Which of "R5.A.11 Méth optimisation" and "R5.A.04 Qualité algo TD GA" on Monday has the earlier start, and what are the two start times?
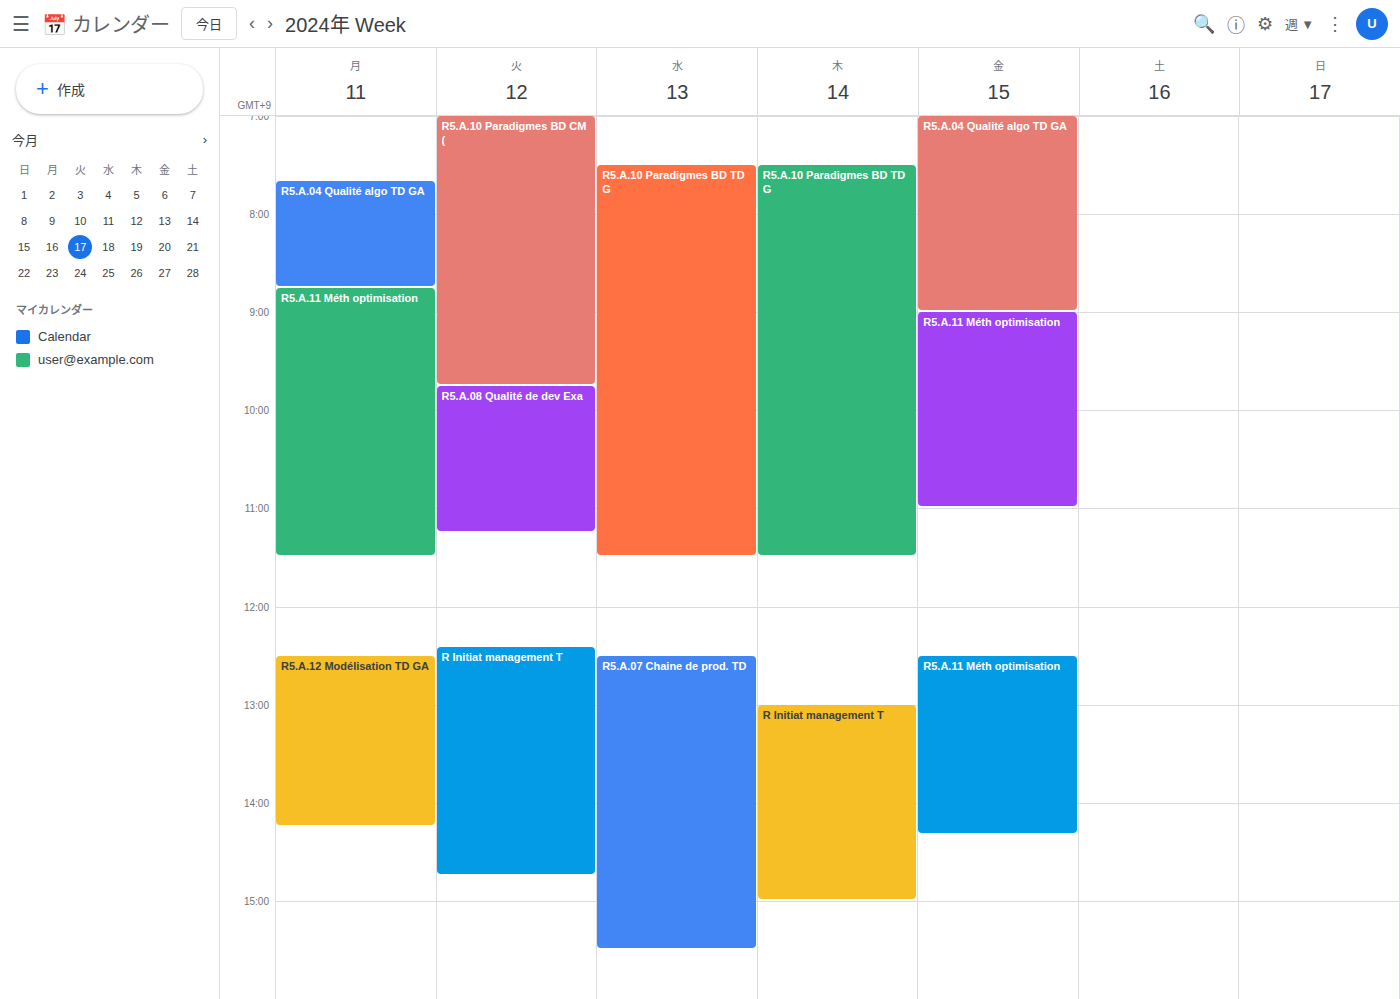
"R5.A.04 Qualité algo TD GA" 7:40 AM; "R5.A.11 Méth optimisation" 8:45 AM.